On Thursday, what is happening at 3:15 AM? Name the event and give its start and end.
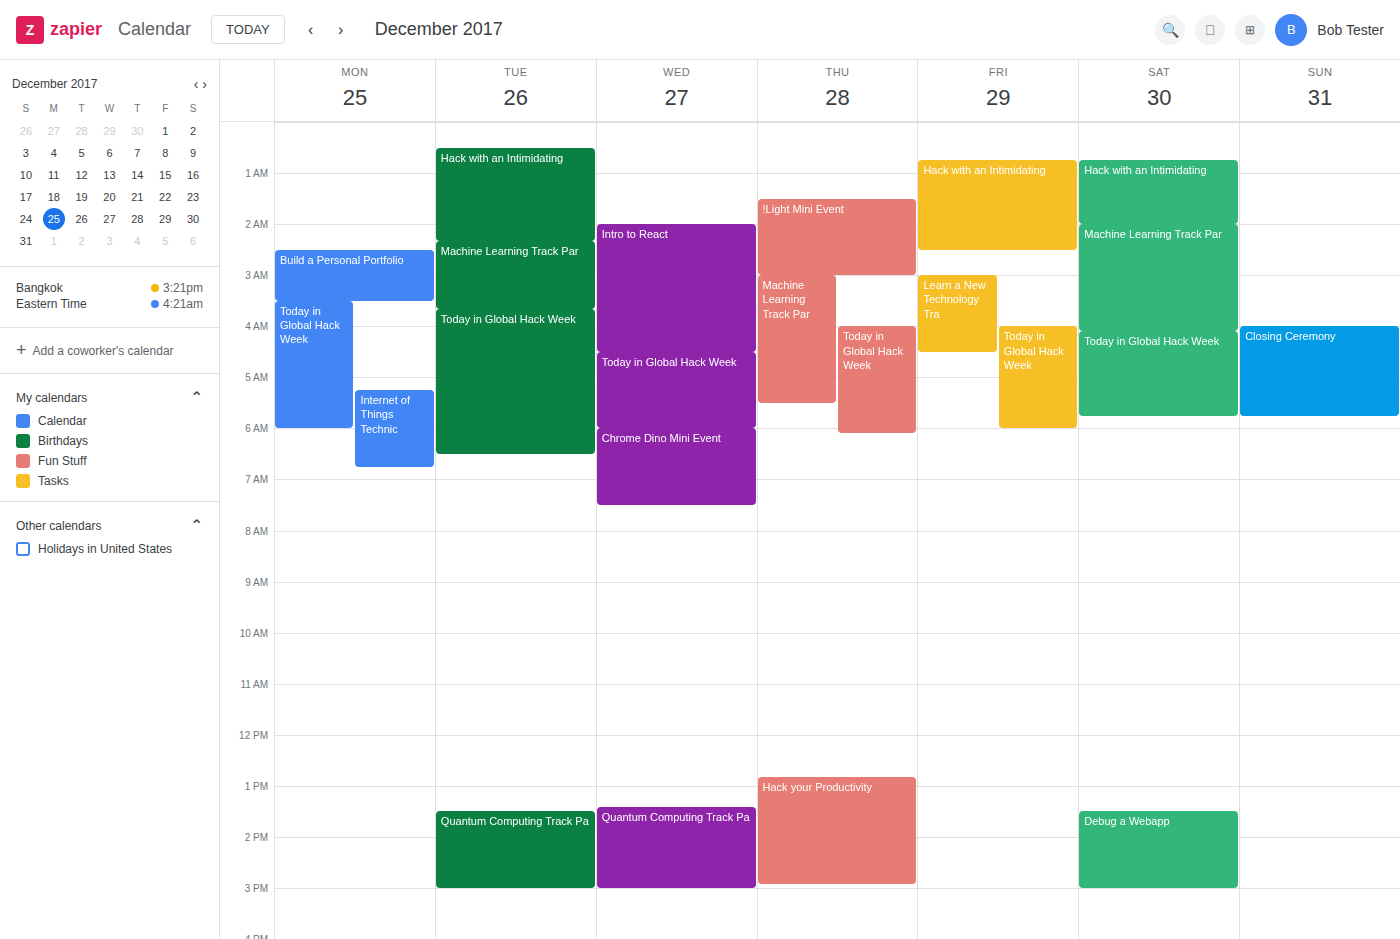
"Machine Learning Track Par", 3:00 AM to 5:30 AM